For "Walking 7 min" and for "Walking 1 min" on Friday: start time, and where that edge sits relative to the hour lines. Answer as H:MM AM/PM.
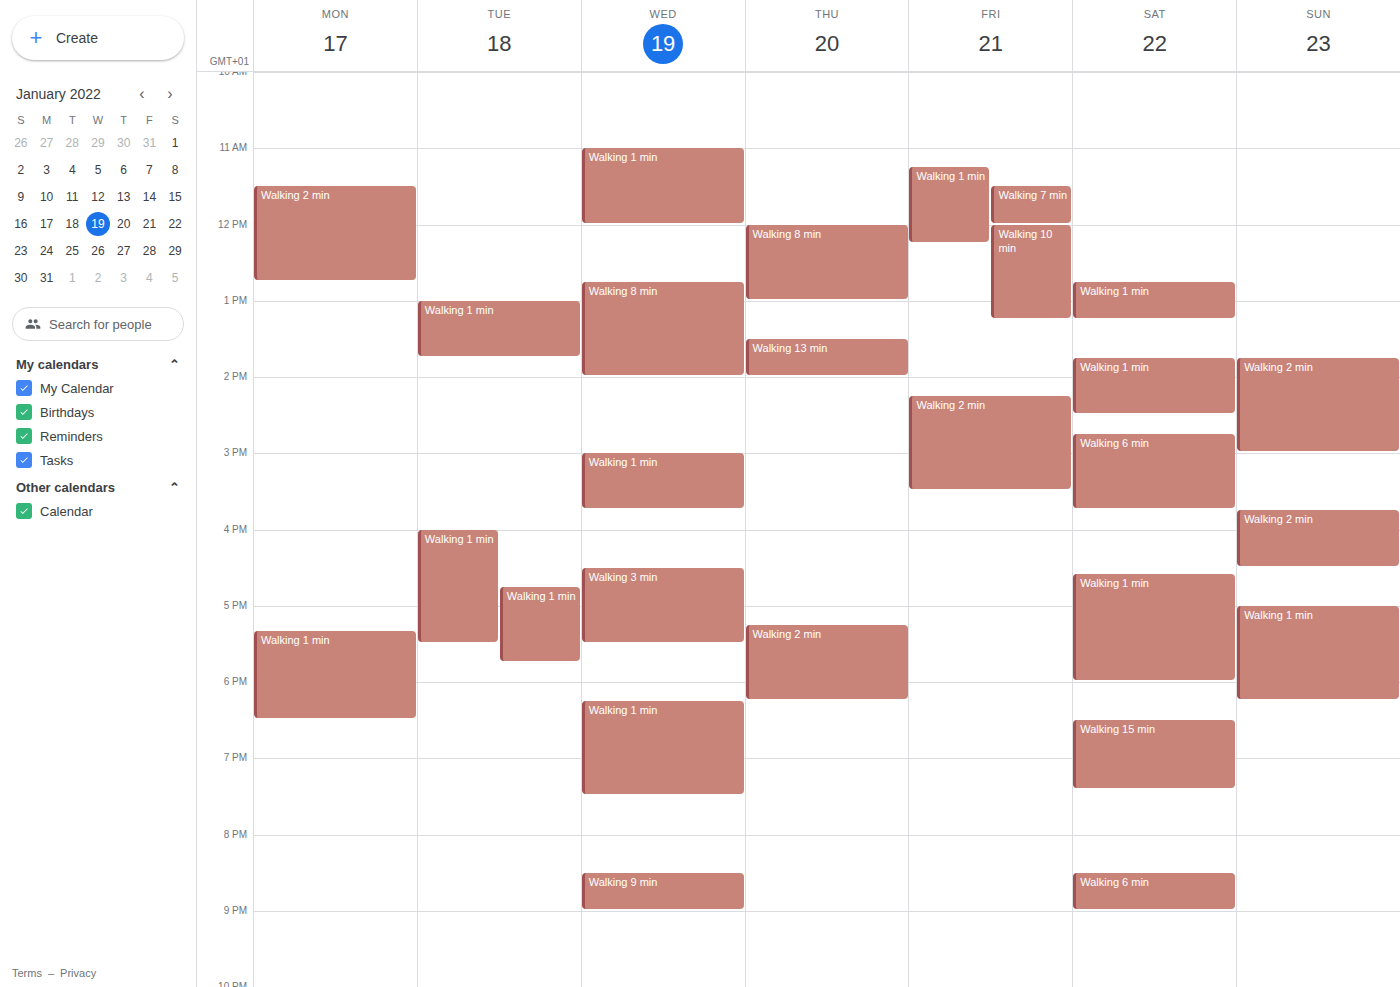
"Walking 7 min": 11:30 AM, halfway between the 11 AM and 12 PM lines. "Walking 1 min": 11:15 AM, neither: a quarter of the way from the 11 AM line to the 12 PM line.